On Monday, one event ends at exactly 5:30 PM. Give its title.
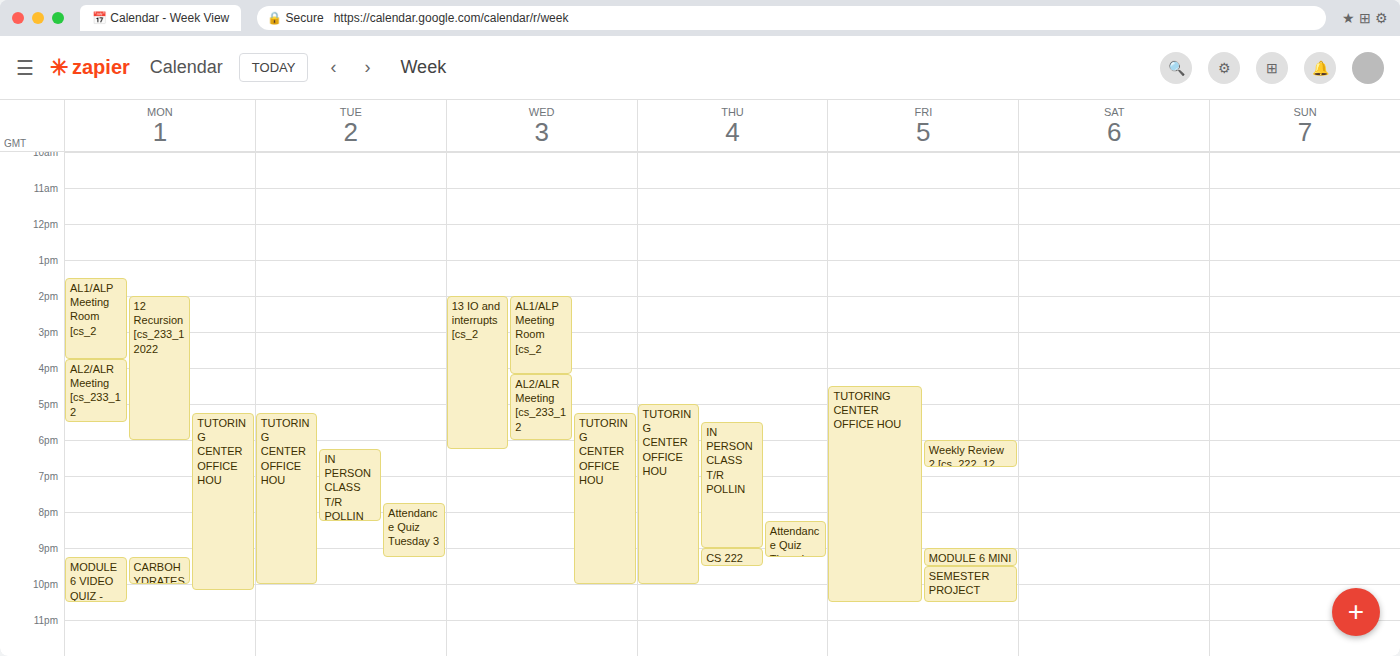
"AL2/ALR Meeting [cs_233_12"